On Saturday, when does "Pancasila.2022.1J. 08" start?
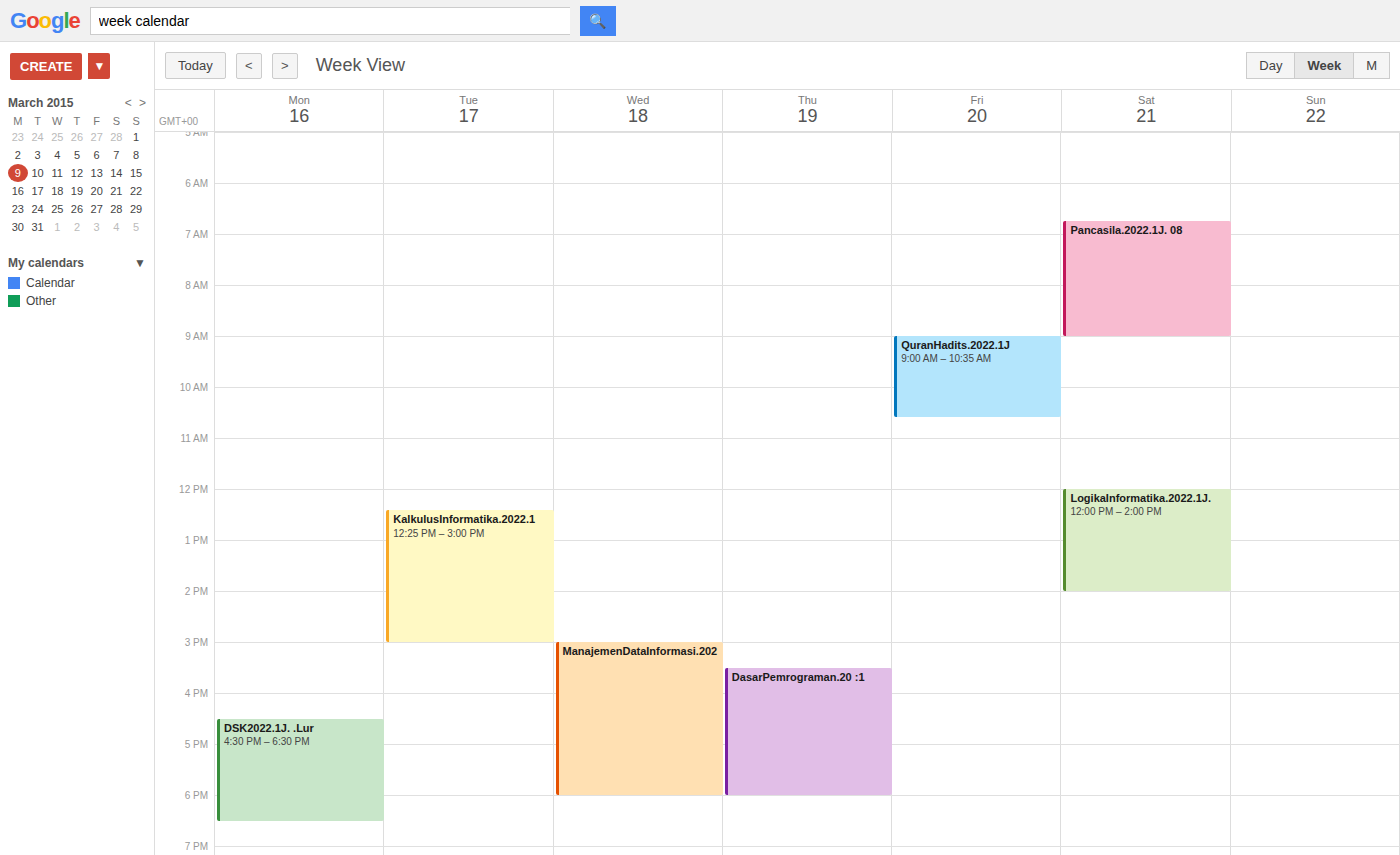
6:45 AM